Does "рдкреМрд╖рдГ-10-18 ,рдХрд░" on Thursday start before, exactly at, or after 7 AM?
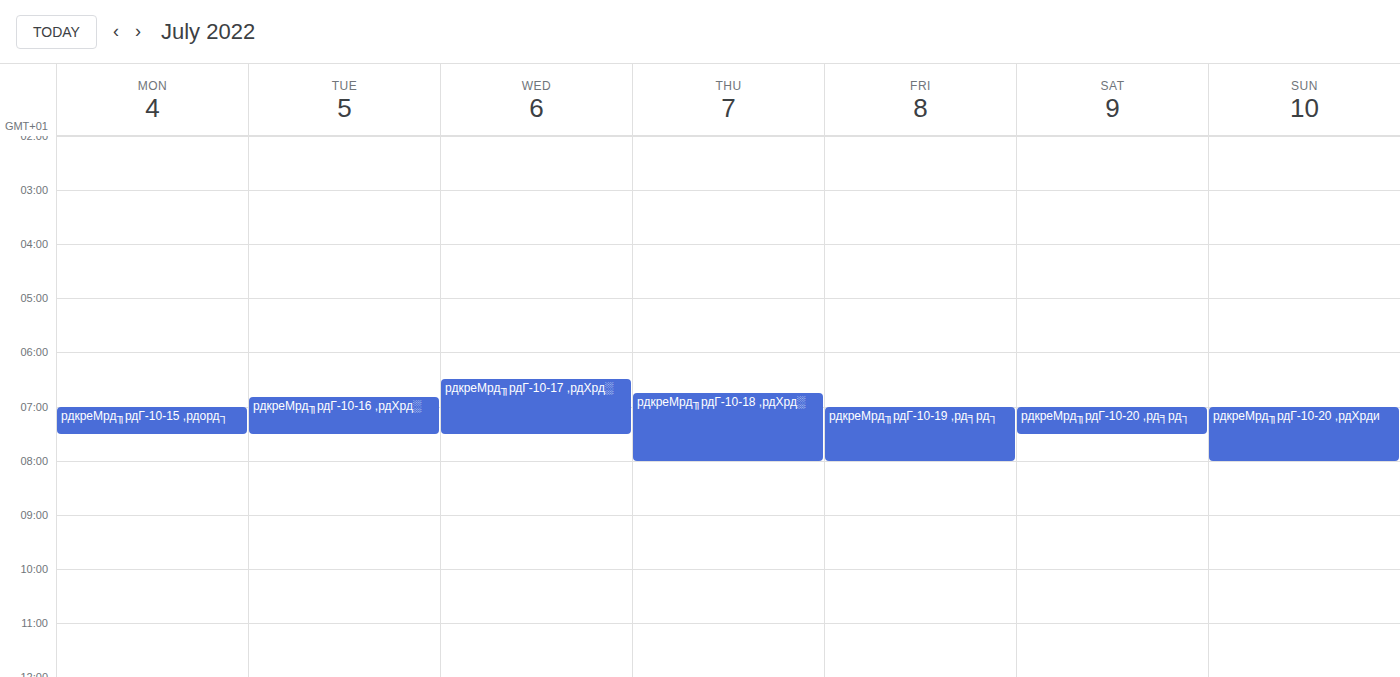
6:45 AM -- before 7 AM, 15 minutes above the 7 AM line.